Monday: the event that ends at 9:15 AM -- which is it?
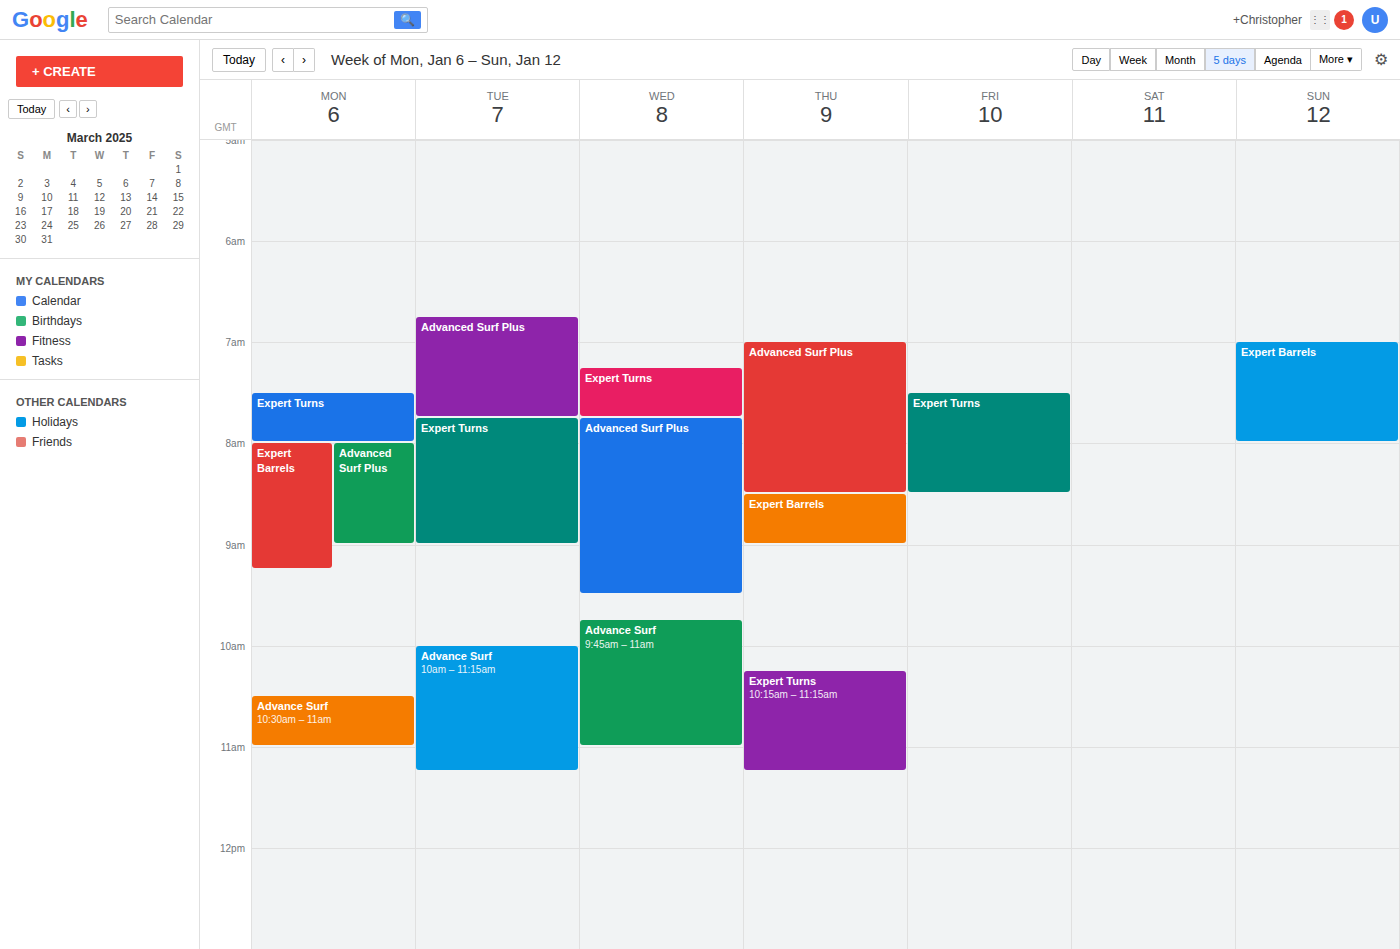
"Expert Barrels"